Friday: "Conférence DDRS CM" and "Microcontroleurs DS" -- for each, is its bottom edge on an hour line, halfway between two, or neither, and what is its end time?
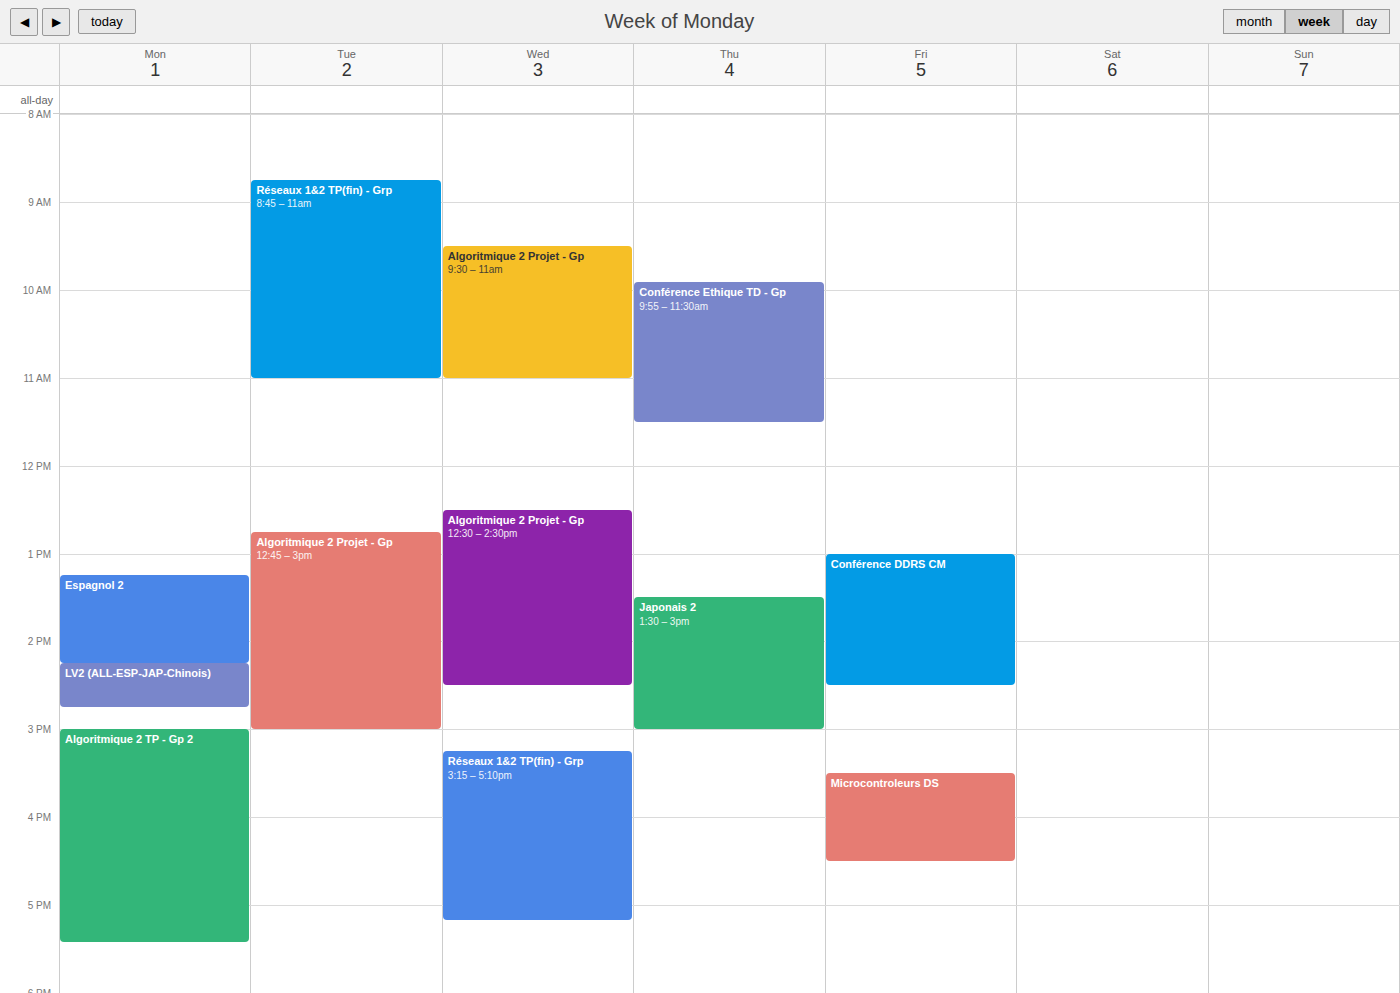
"Conférence DDRS CM": 2:30 PM, halfway between the 2 PM and 3 PM lines. "Microcontroleurs DS": 4:30 PM, halfway between the 4 PM and 5 PM lines.